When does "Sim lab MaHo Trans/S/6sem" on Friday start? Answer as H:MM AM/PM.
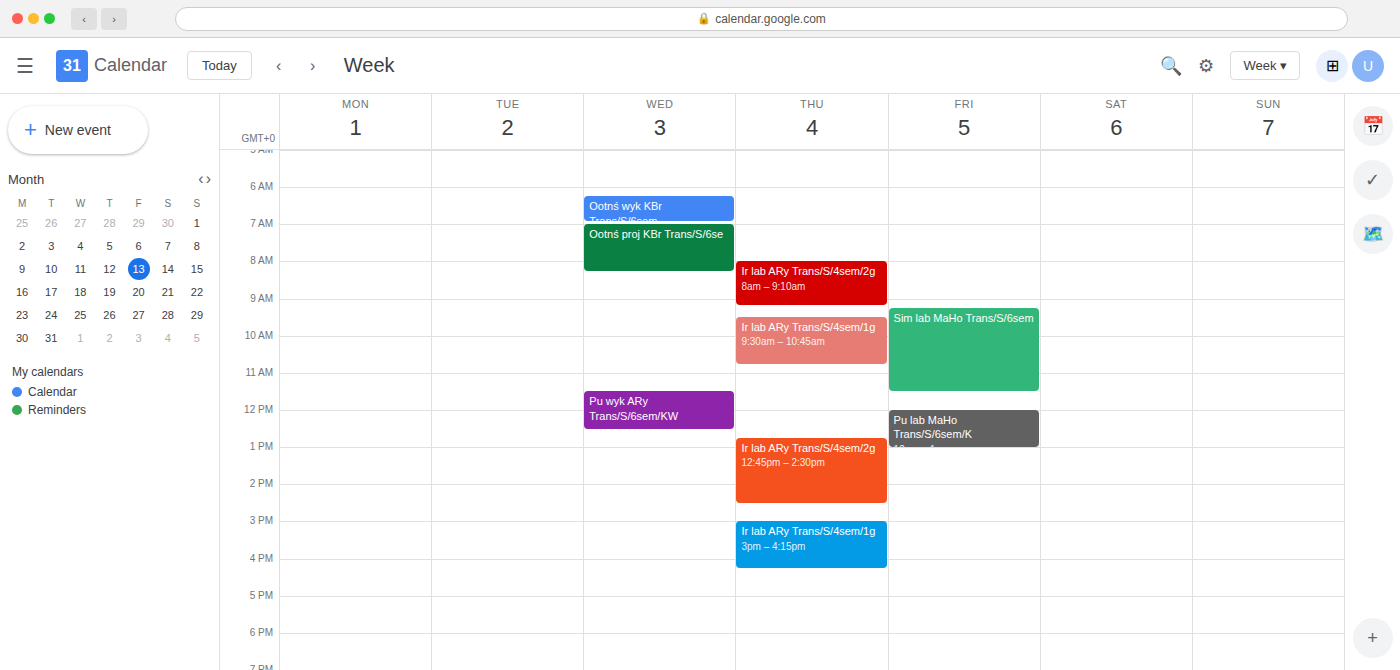
9:15 AM